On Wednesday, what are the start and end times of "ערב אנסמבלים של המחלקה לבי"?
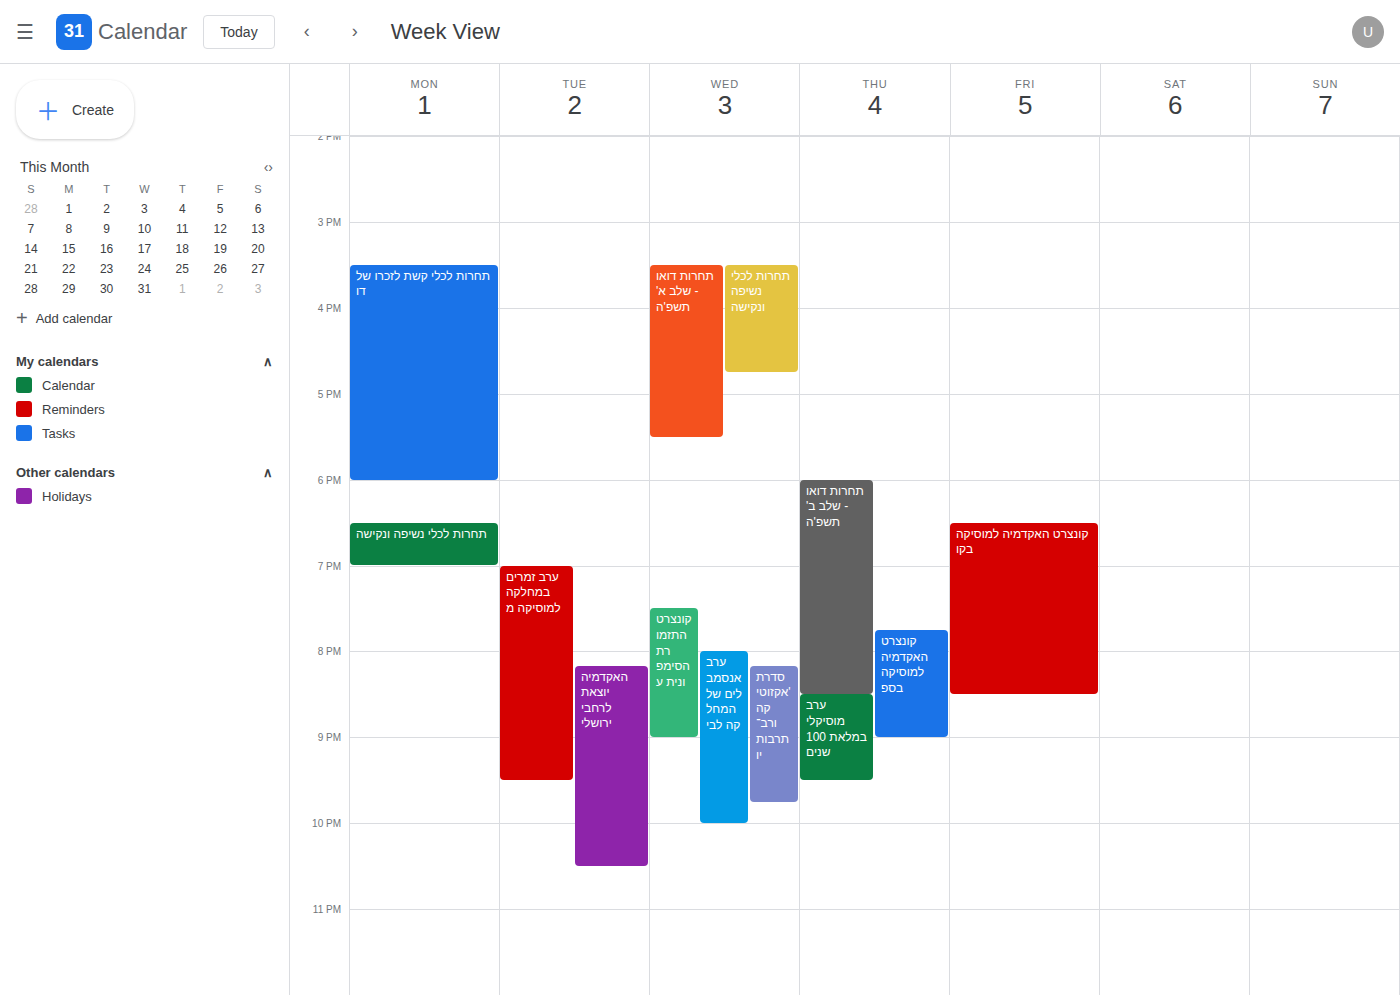
8:00 PM to 10:00 PM